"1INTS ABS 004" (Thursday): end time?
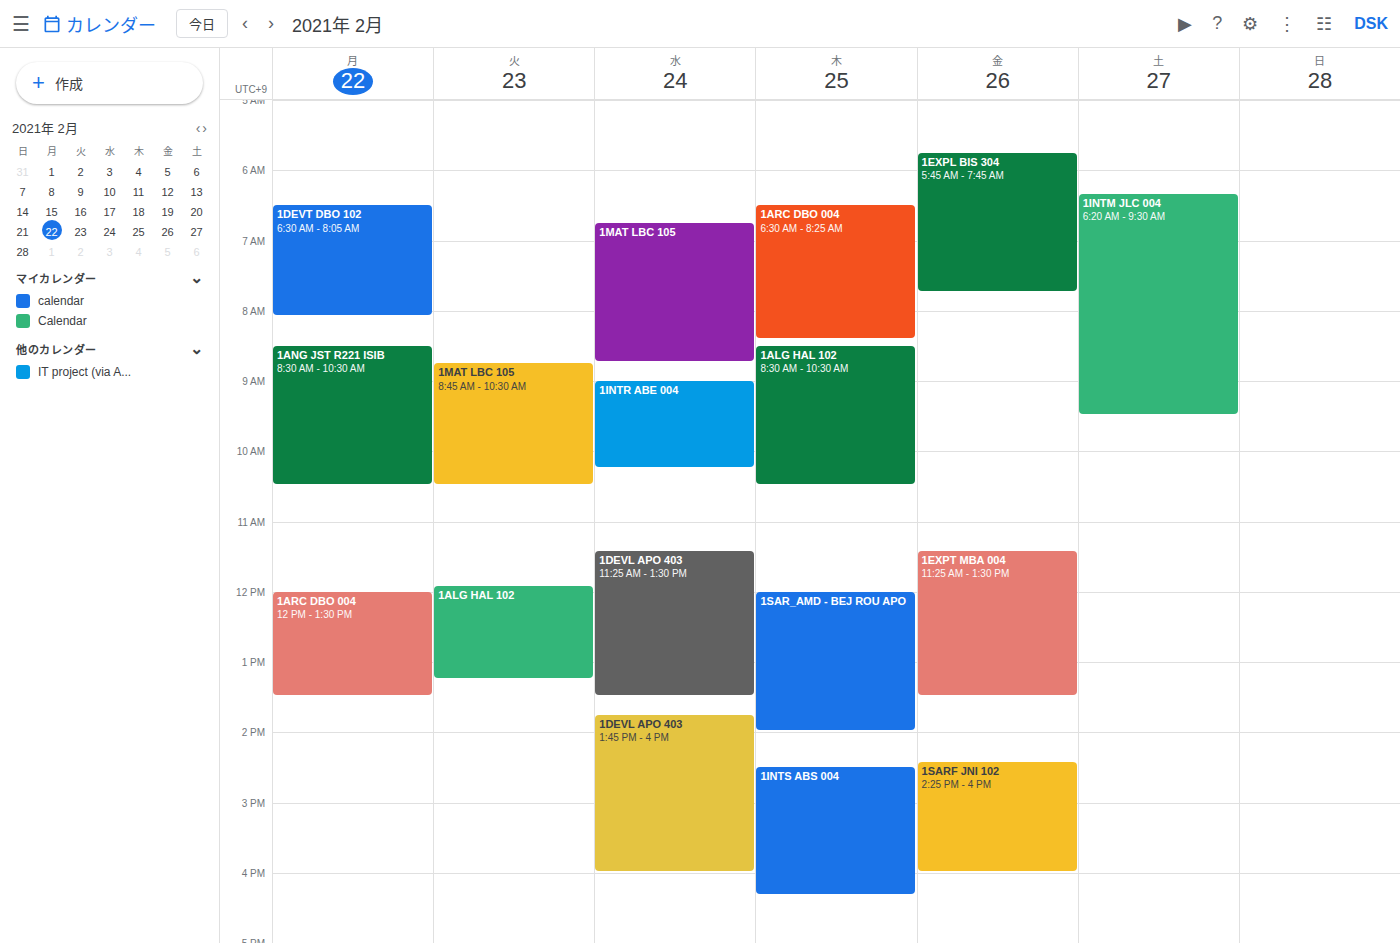
4:20 PM